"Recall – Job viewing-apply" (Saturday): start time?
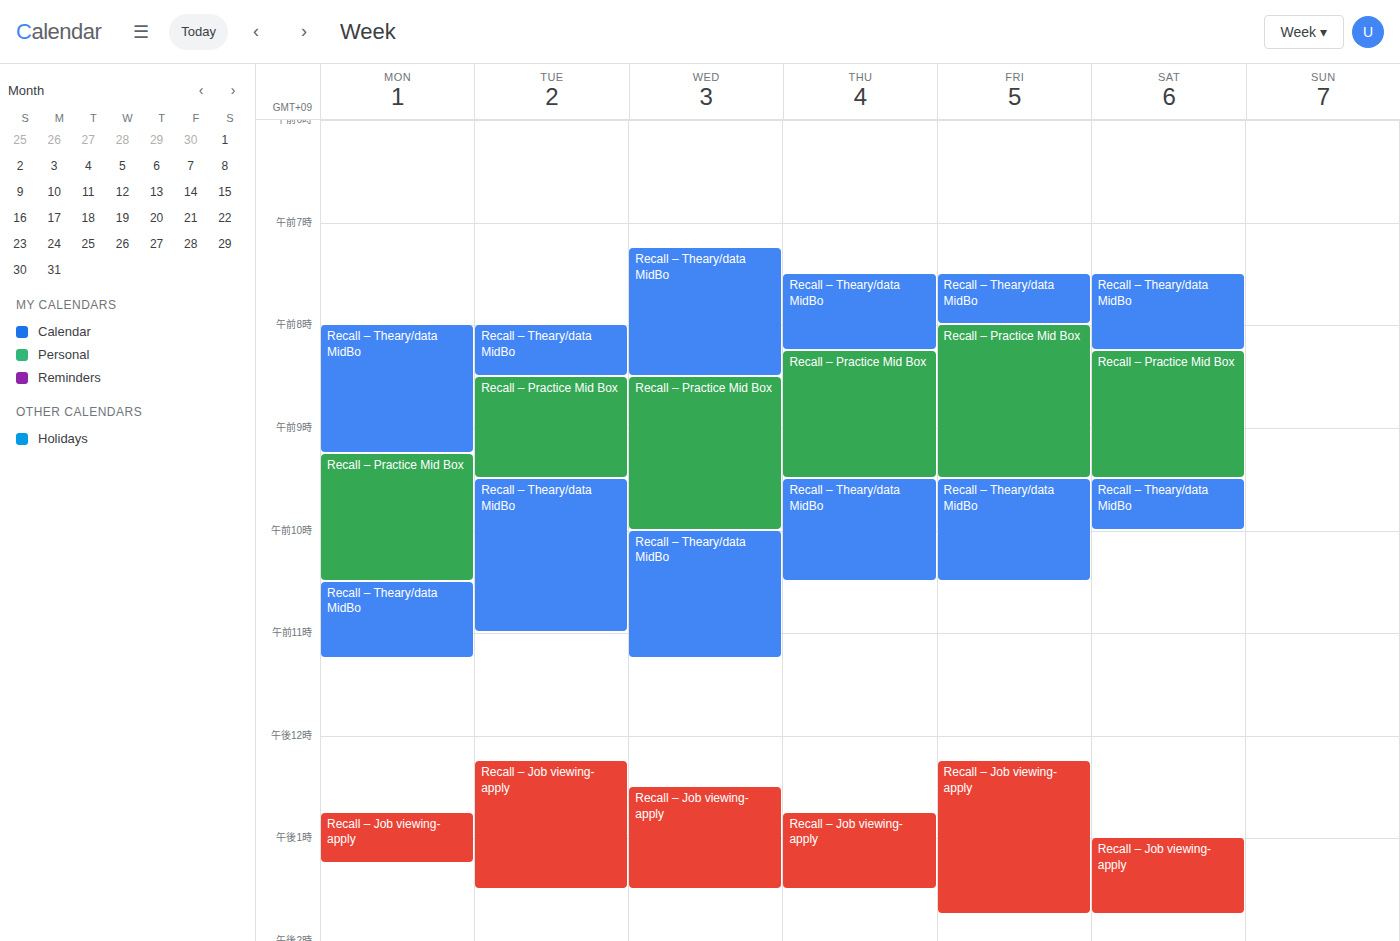
13:00